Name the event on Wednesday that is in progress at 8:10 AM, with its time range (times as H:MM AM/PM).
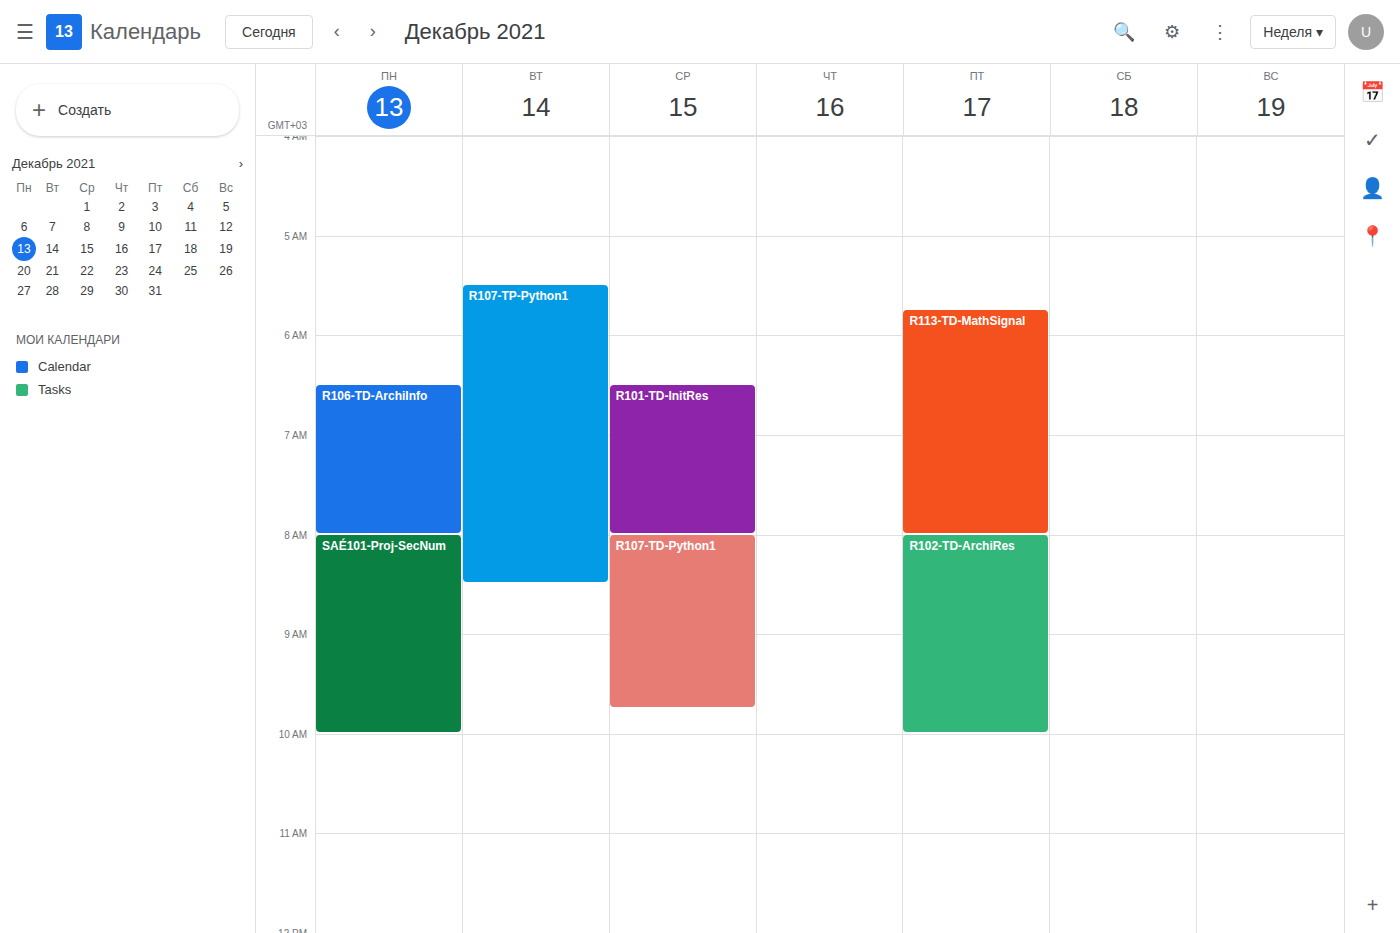
"R107-TD-Python1", 8:00 AM to 9:45 AM